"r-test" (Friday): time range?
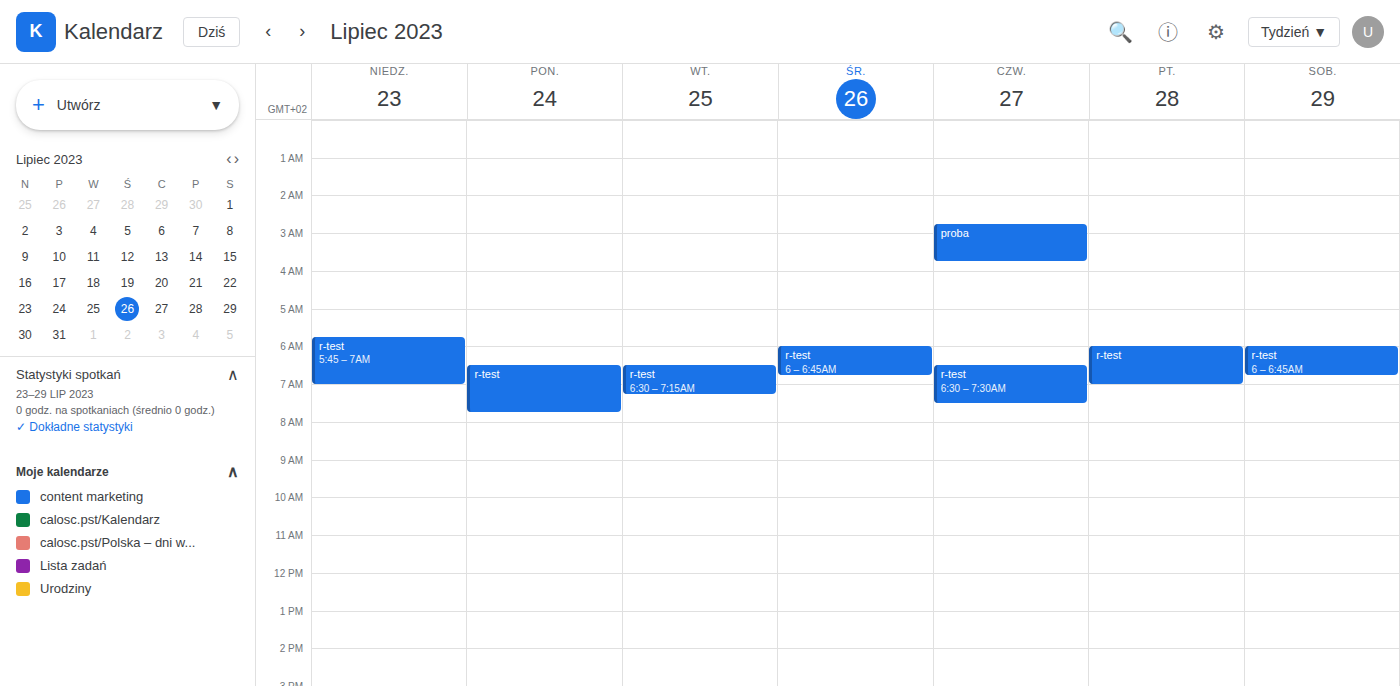
6:00 AM to 7:00 AM